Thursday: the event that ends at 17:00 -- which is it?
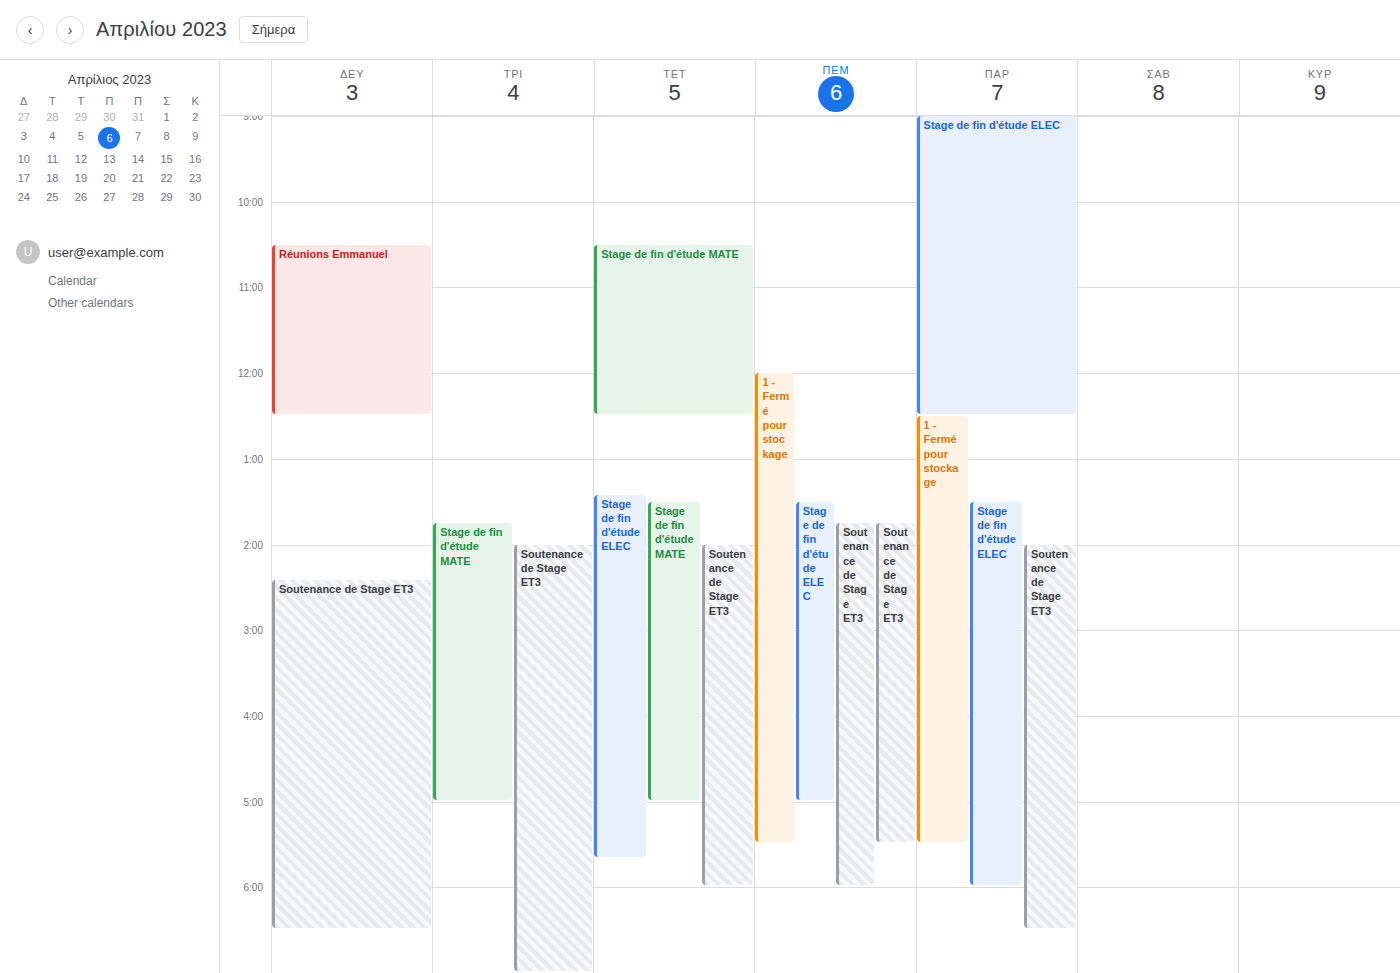
"Stage de fin d'étude ELEC"